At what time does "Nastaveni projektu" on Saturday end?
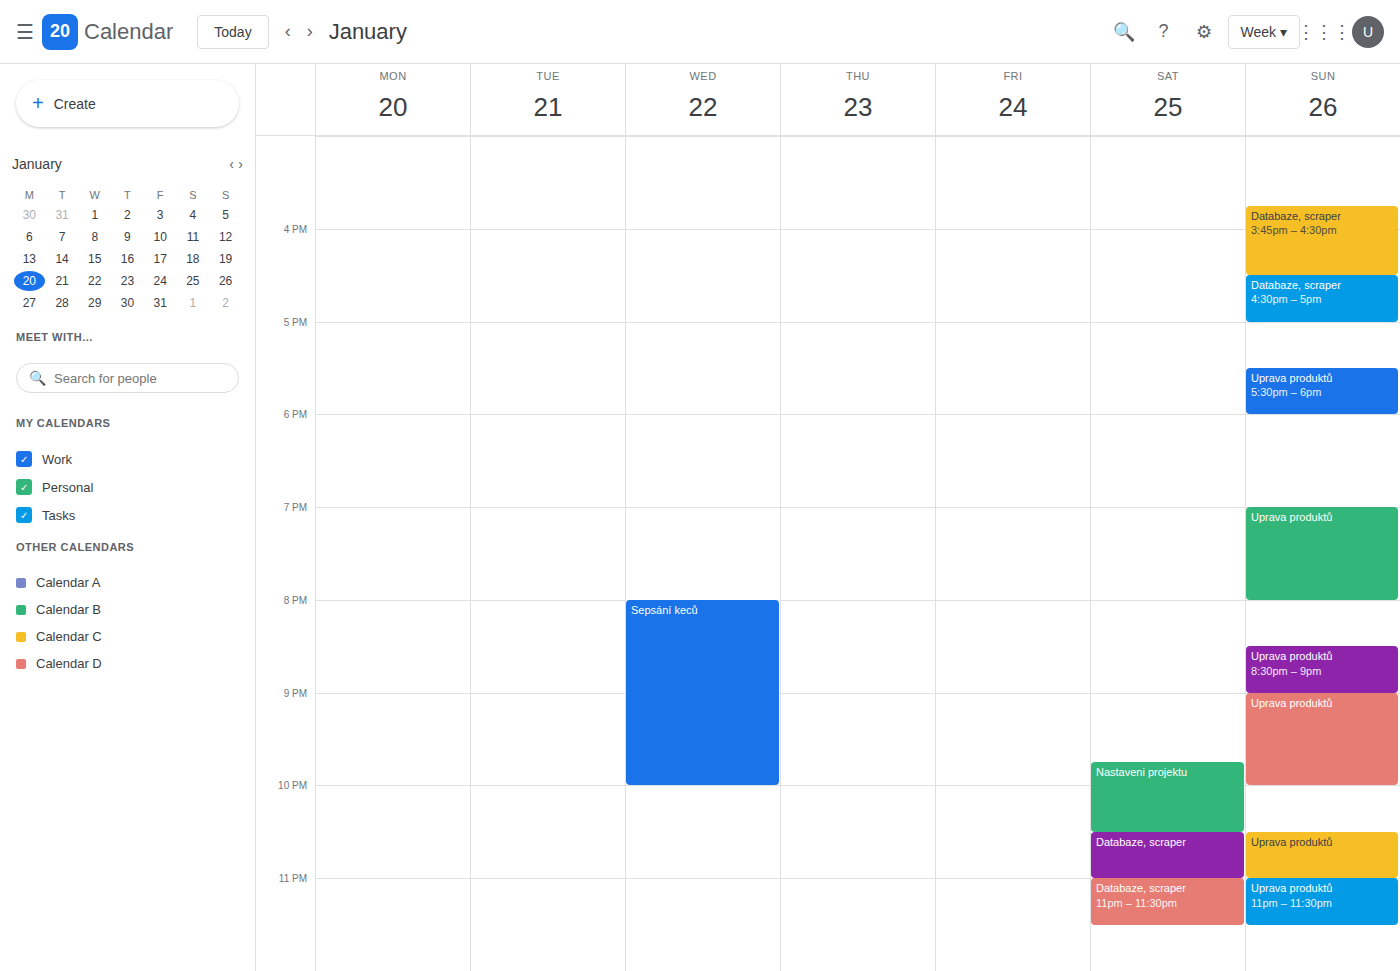
10:30 PM